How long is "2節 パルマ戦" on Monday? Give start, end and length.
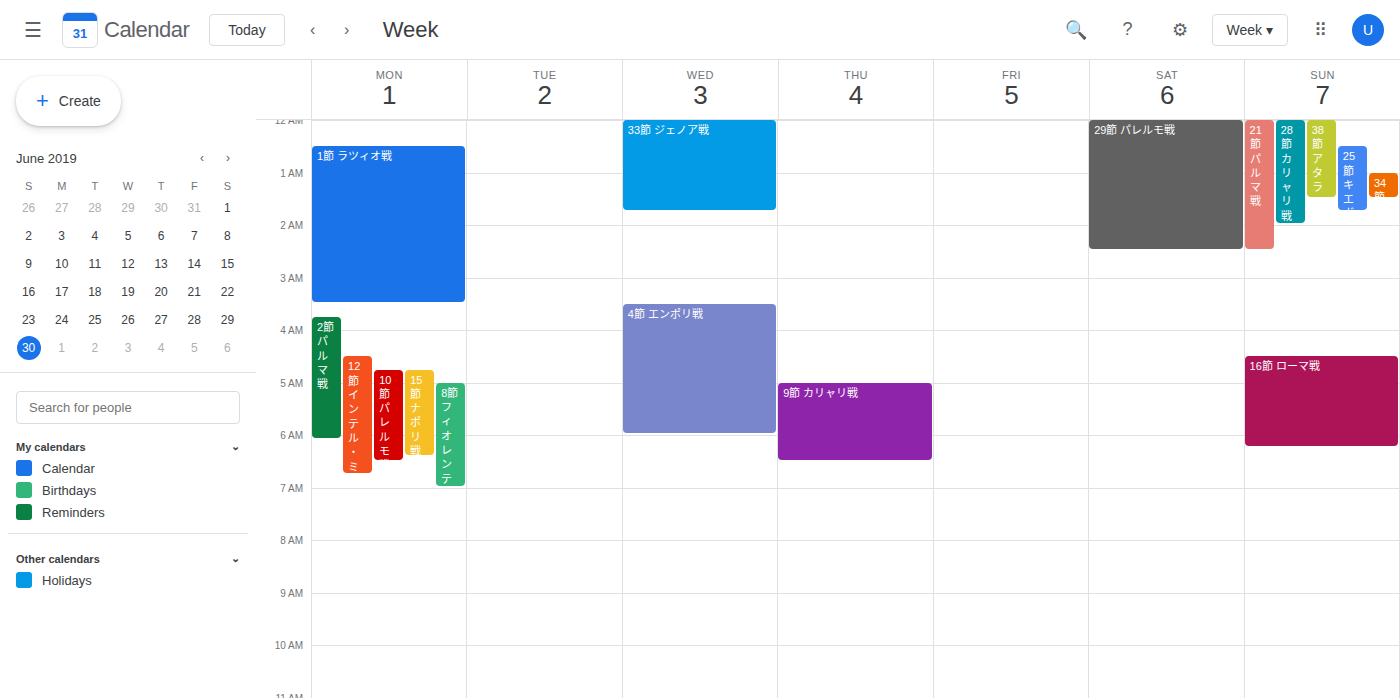
3:45 AM to 6:05 AM, 2 hours 20 minutes